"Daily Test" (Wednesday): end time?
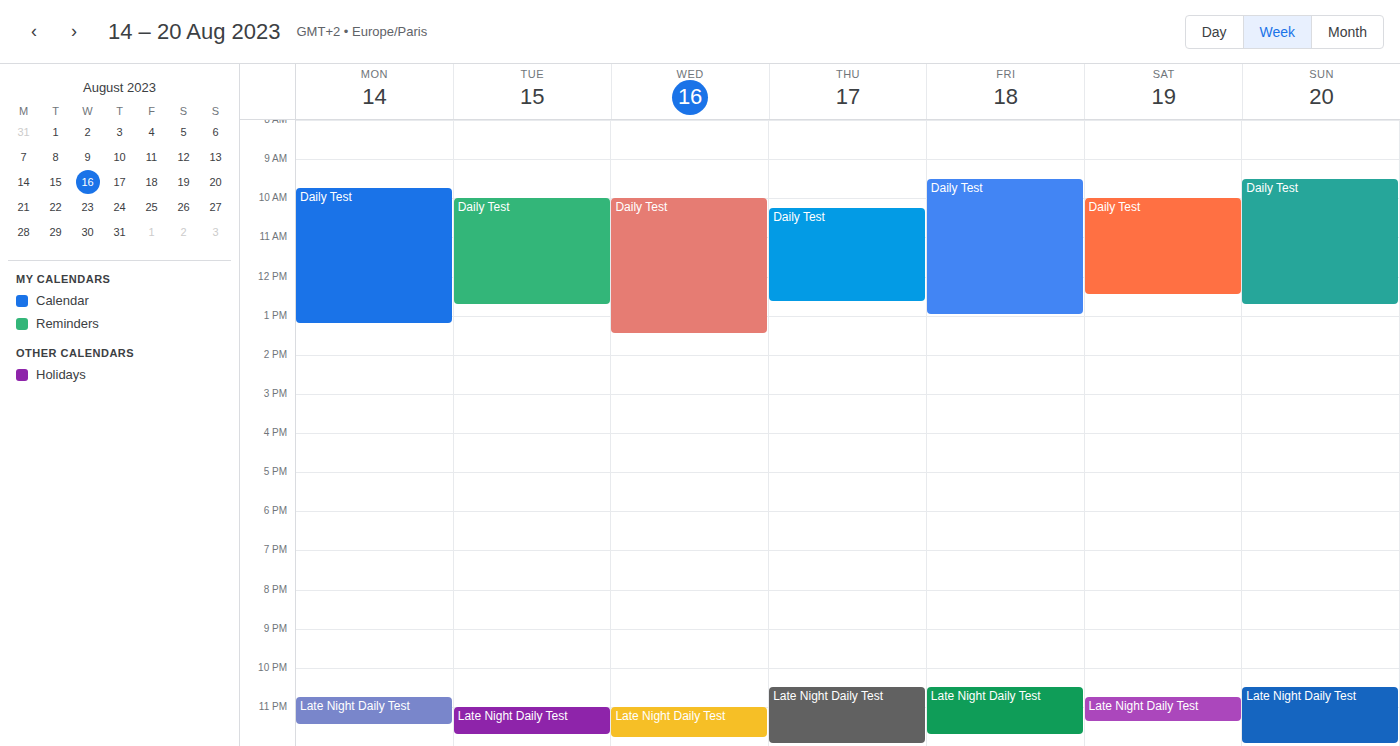
1:30 PM